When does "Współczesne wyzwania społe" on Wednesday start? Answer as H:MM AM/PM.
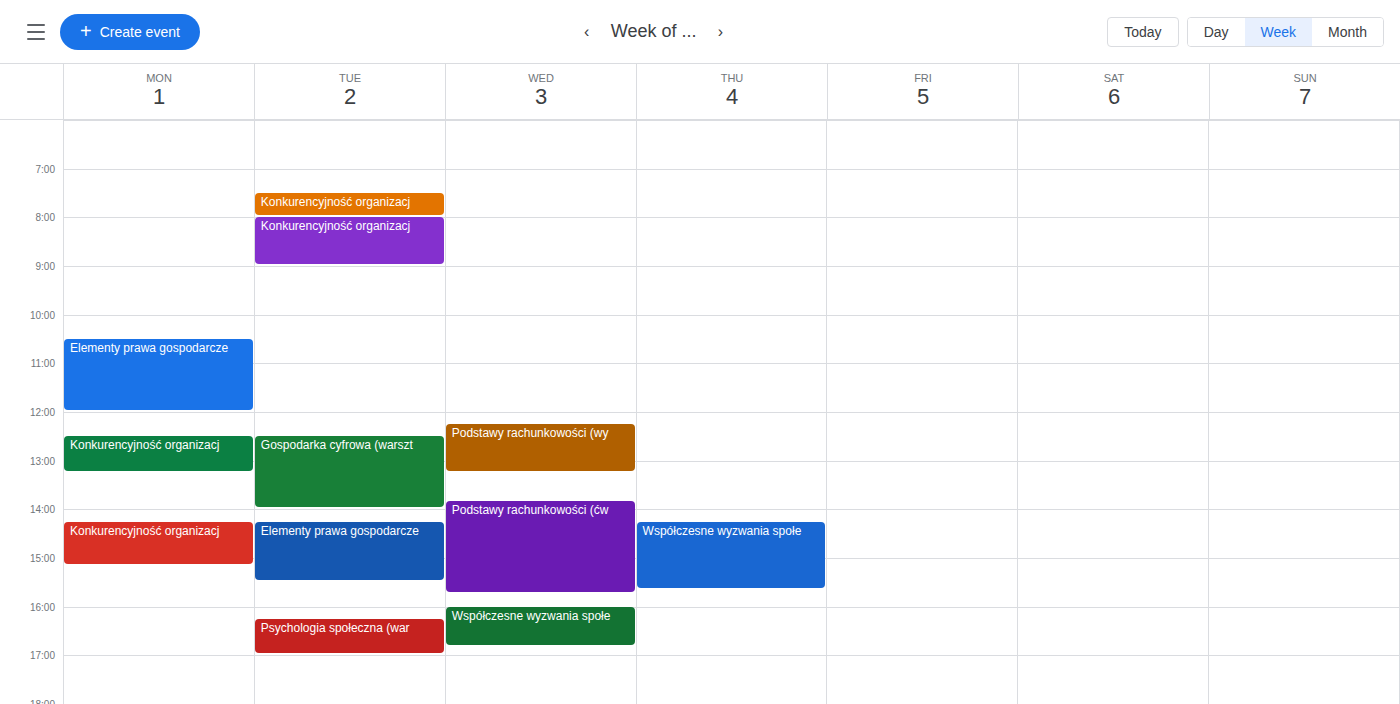
4:00 PM